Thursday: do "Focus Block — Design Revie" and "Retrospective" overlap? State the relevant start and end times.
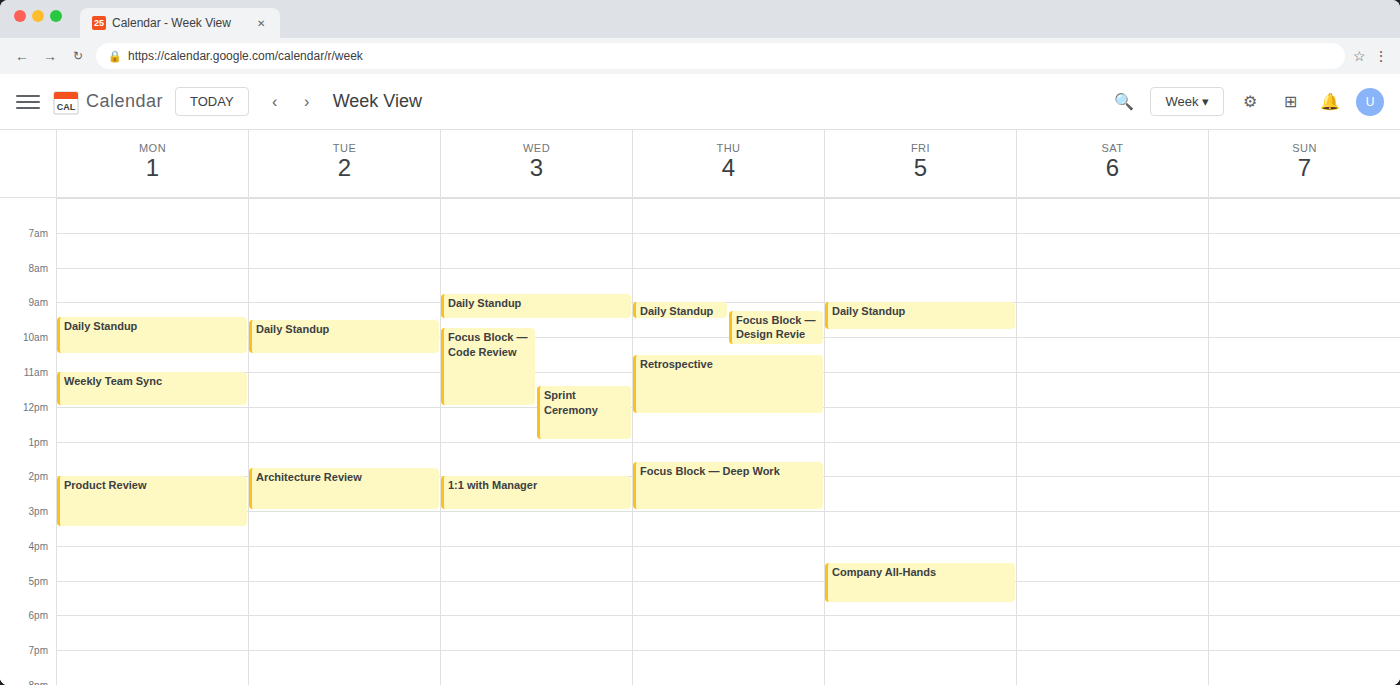
"Focus Block — Design Revie" ends at 10:15 AM and "Retrospective" starts at 10:30 AM -- no overlap.